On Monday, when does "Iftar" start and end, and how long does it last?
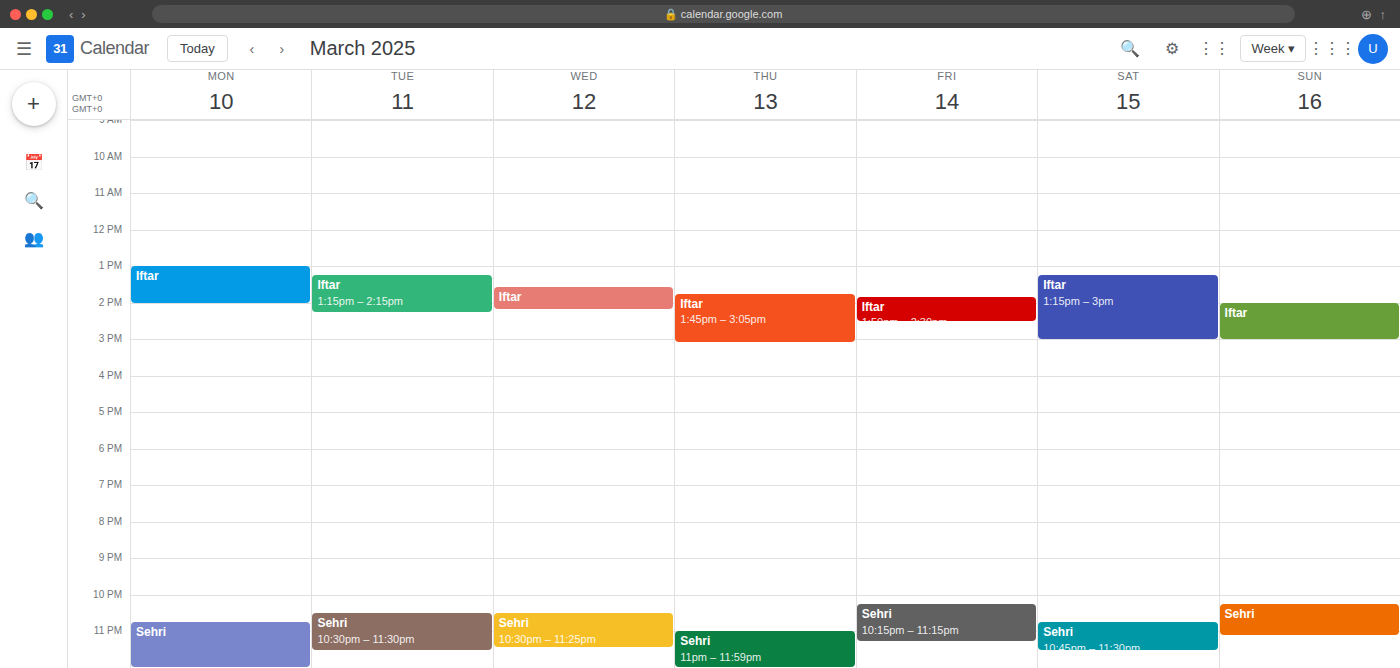
1:00 PM to 2:00 PM, 1 hour